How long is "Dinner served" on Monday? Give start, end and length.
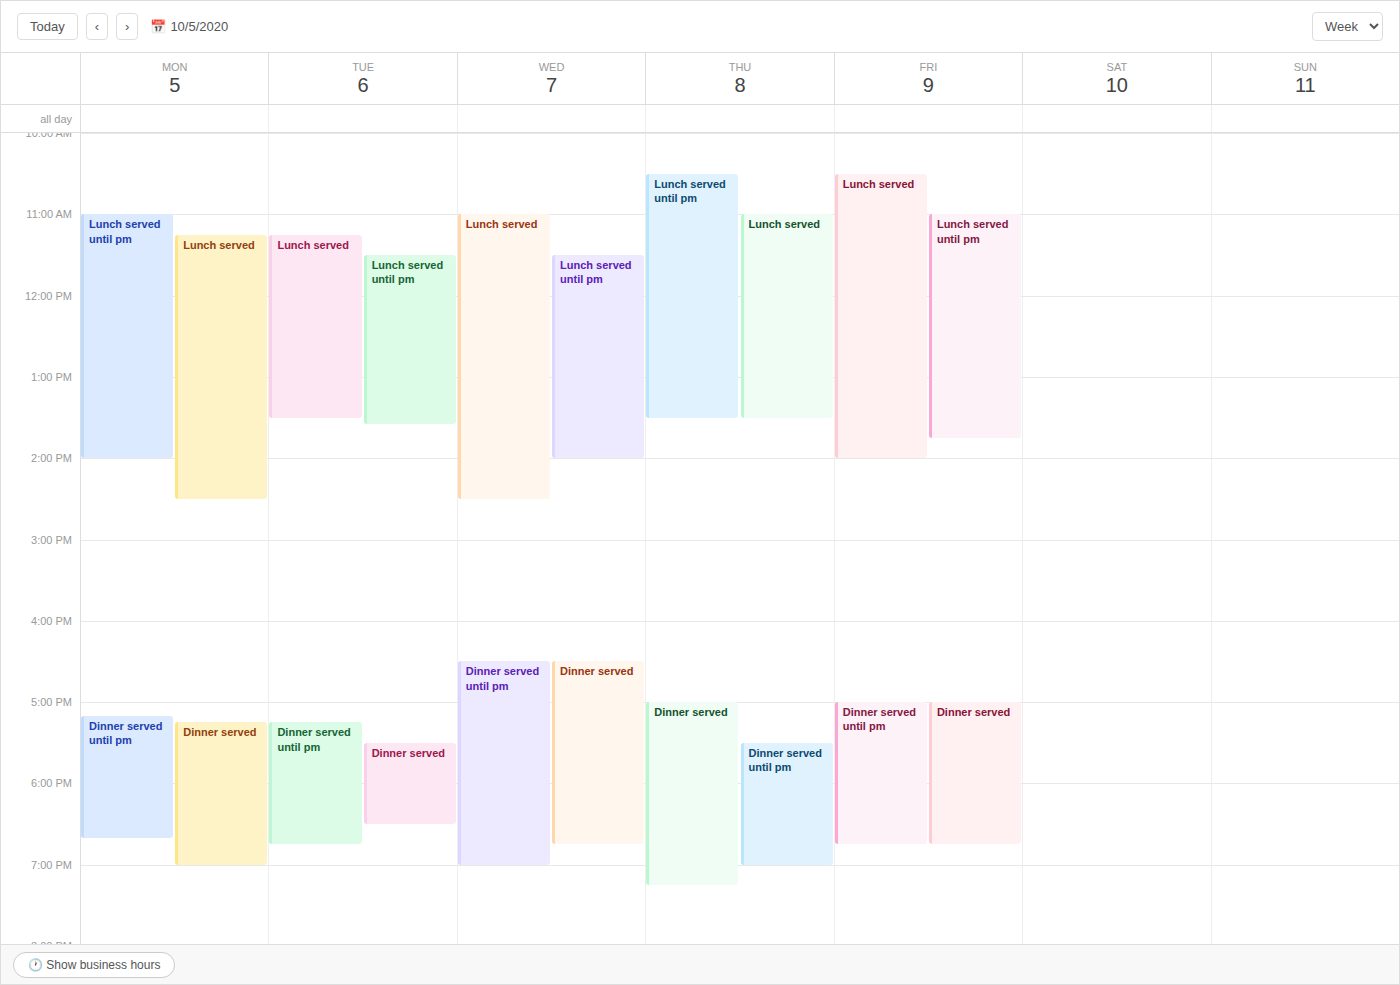
5:15 PM to 7:00 PM, 1 hour 45 minutes